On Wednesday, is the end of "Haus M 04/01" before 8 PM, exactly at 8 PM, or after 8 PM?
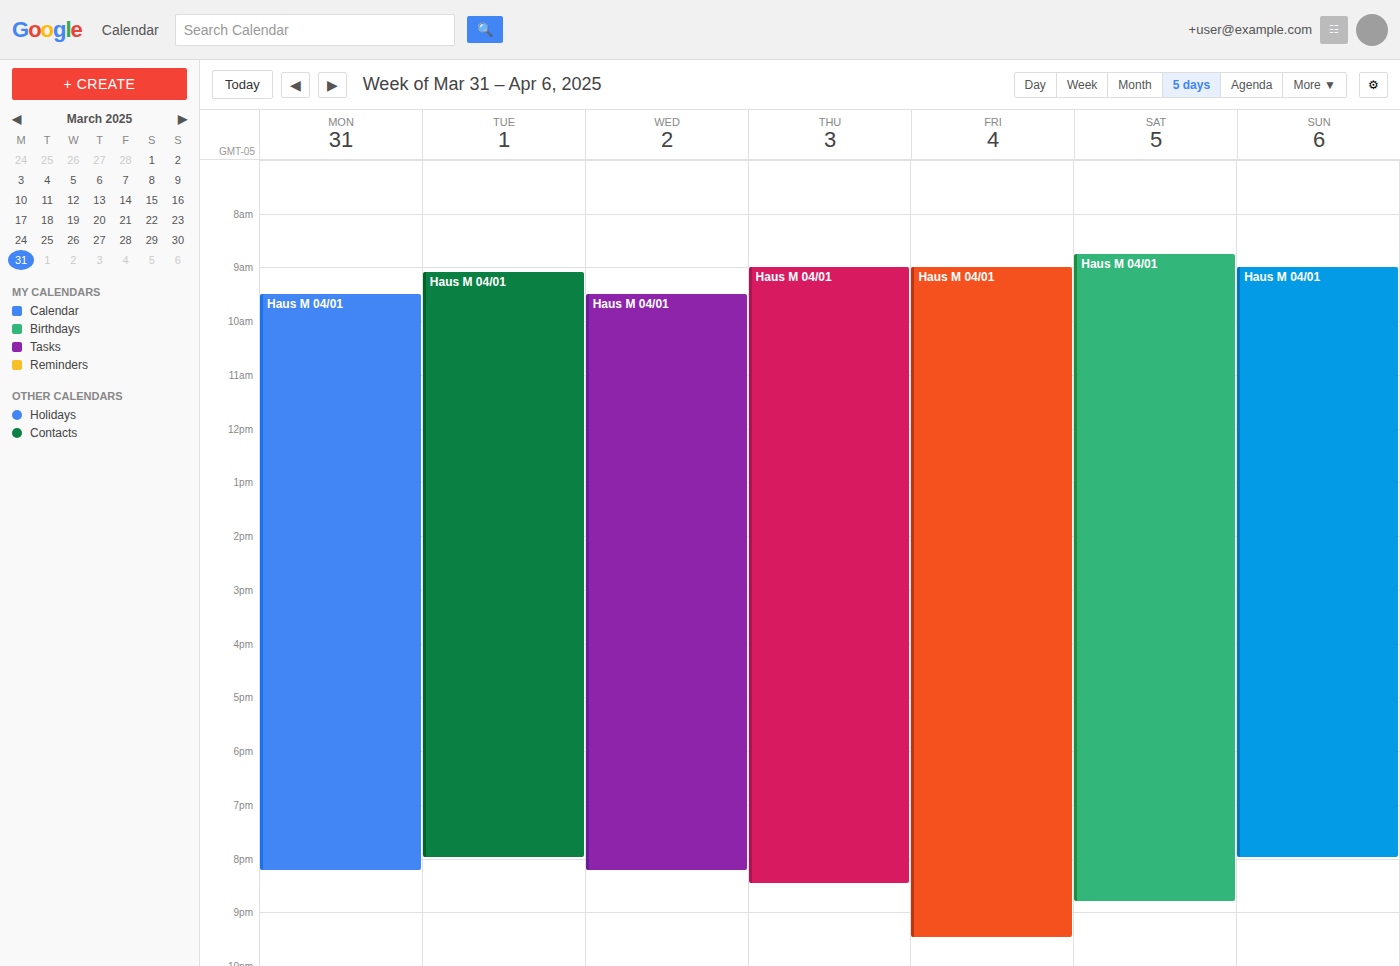
8:15 PM -- after 8 PM, 15 minutes below the 8 PM line.